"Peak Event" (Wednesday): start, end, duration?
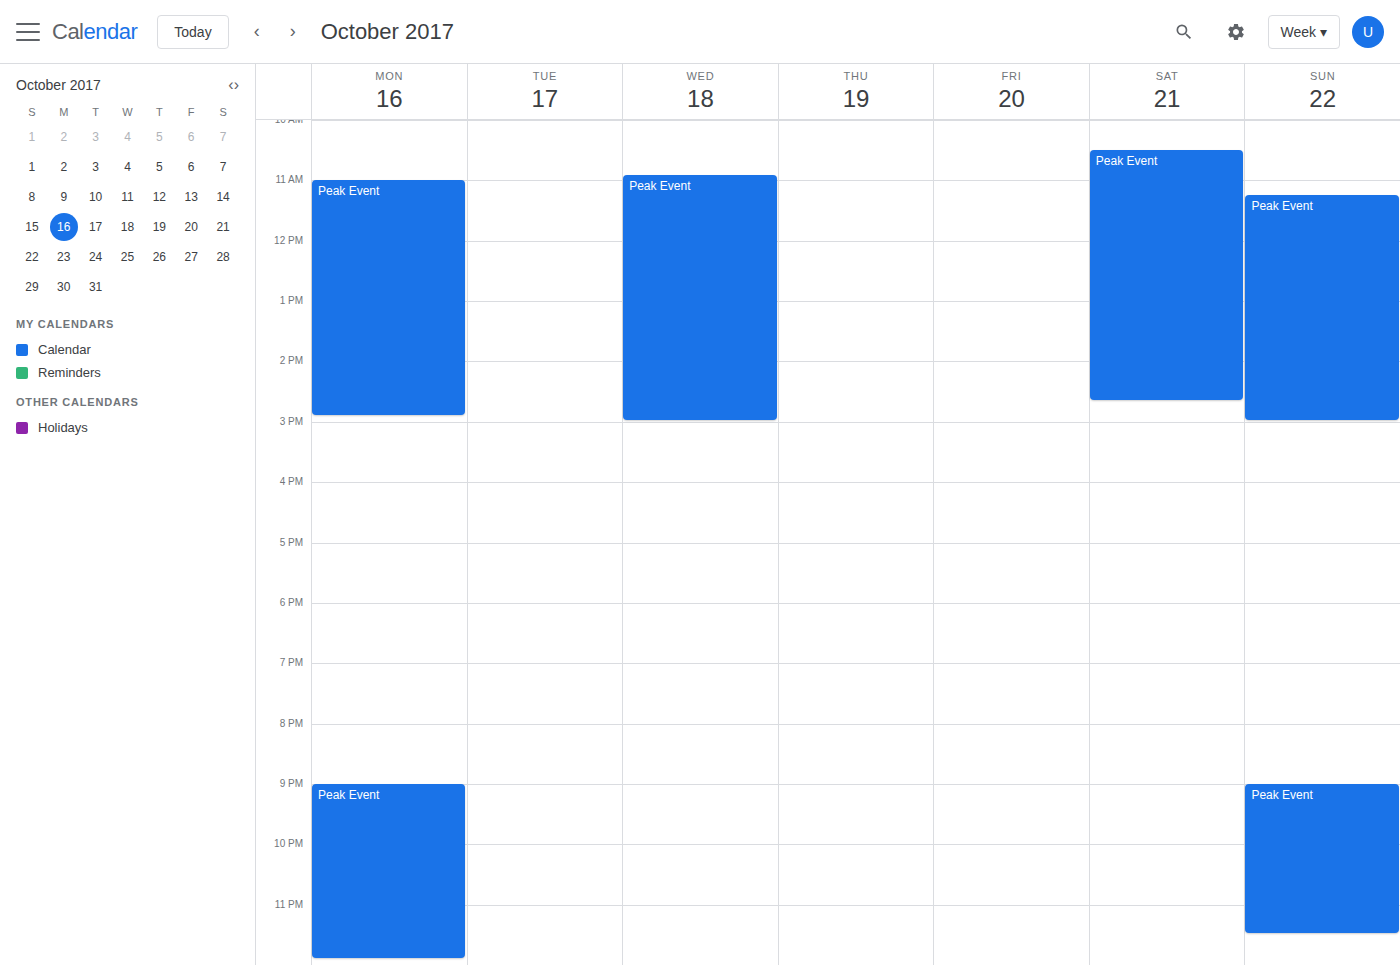
10:55 AM to 3:00 PM, 4 hours 5 minutes